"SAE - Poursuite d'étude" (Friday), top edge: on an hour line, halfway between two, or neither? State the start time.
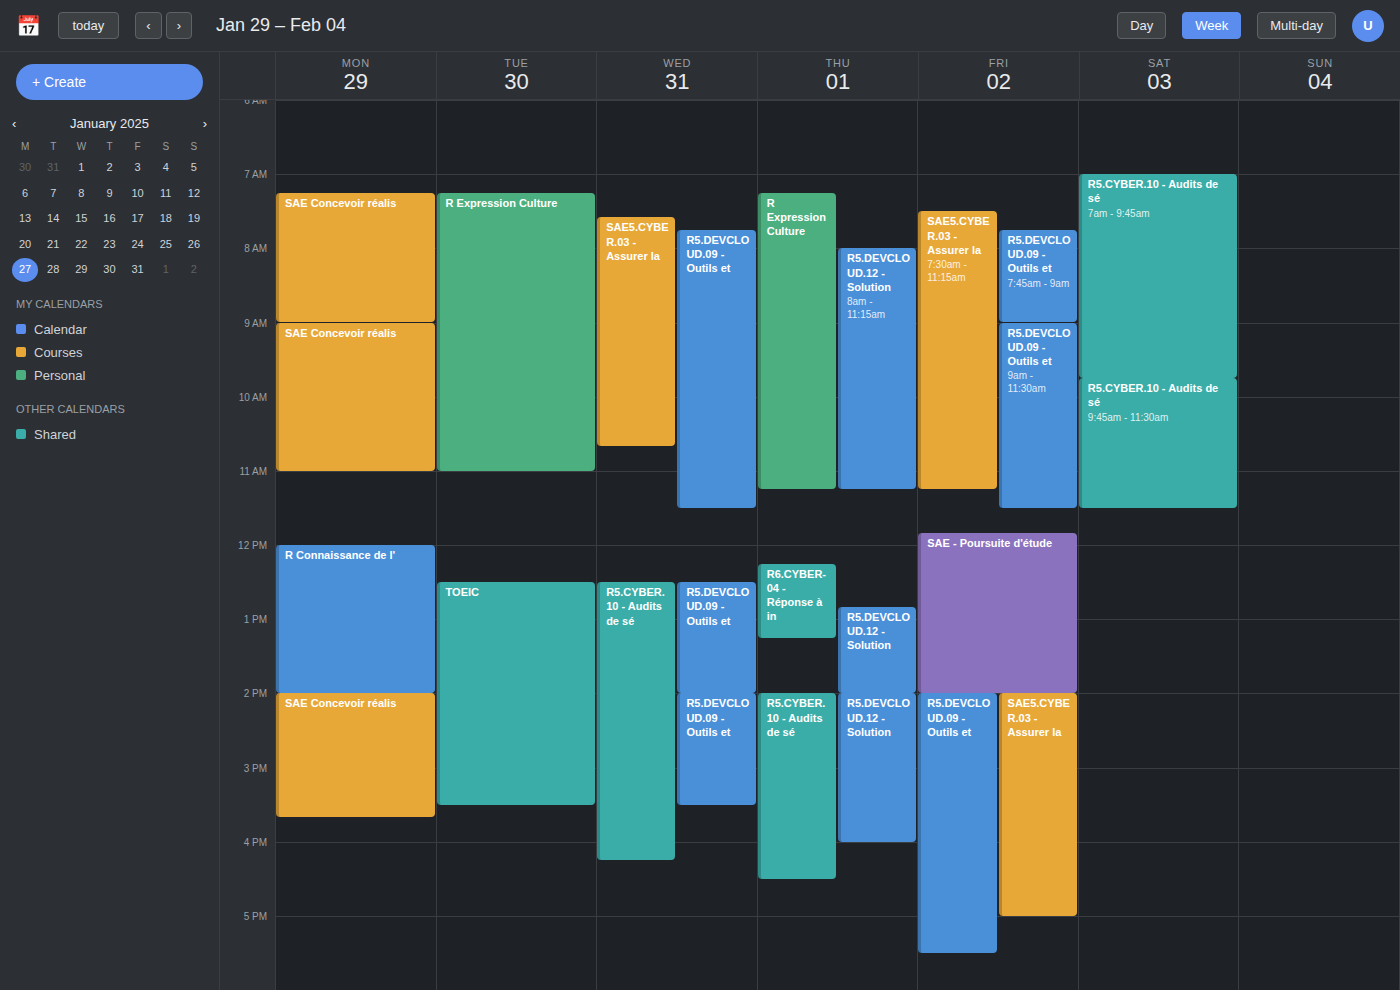
11:50 AM -- neither: 50 minutes below the 11 AM line and 10 minutes above the 12 PM line.